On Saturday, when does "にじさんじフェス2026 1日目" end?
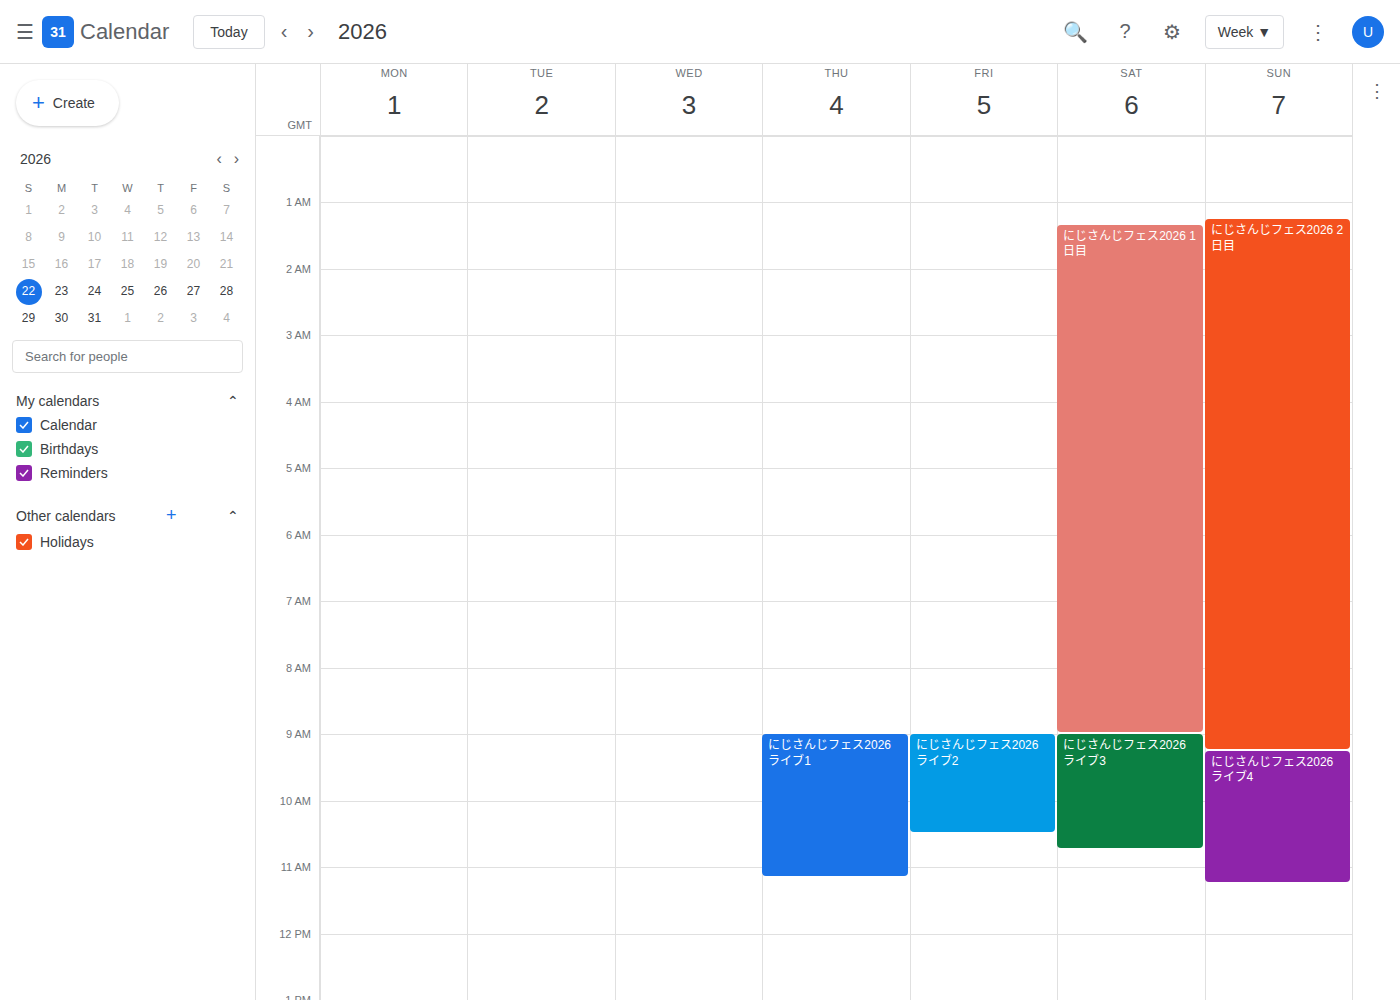
9:00 AM